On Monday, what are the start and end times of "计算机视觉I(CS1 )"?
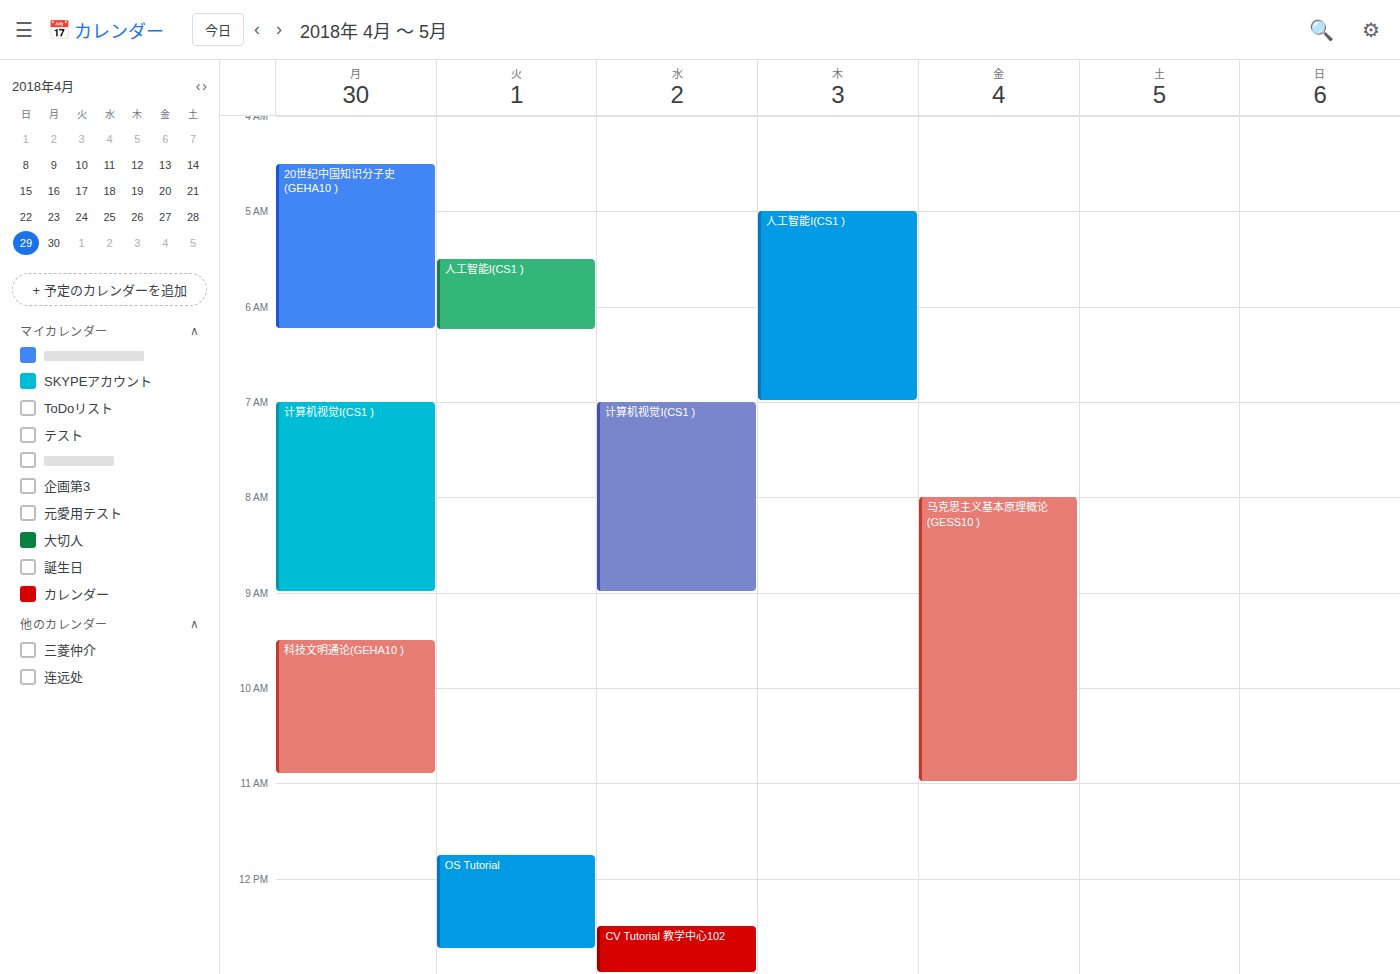
7:00 AM to 9:00 AM